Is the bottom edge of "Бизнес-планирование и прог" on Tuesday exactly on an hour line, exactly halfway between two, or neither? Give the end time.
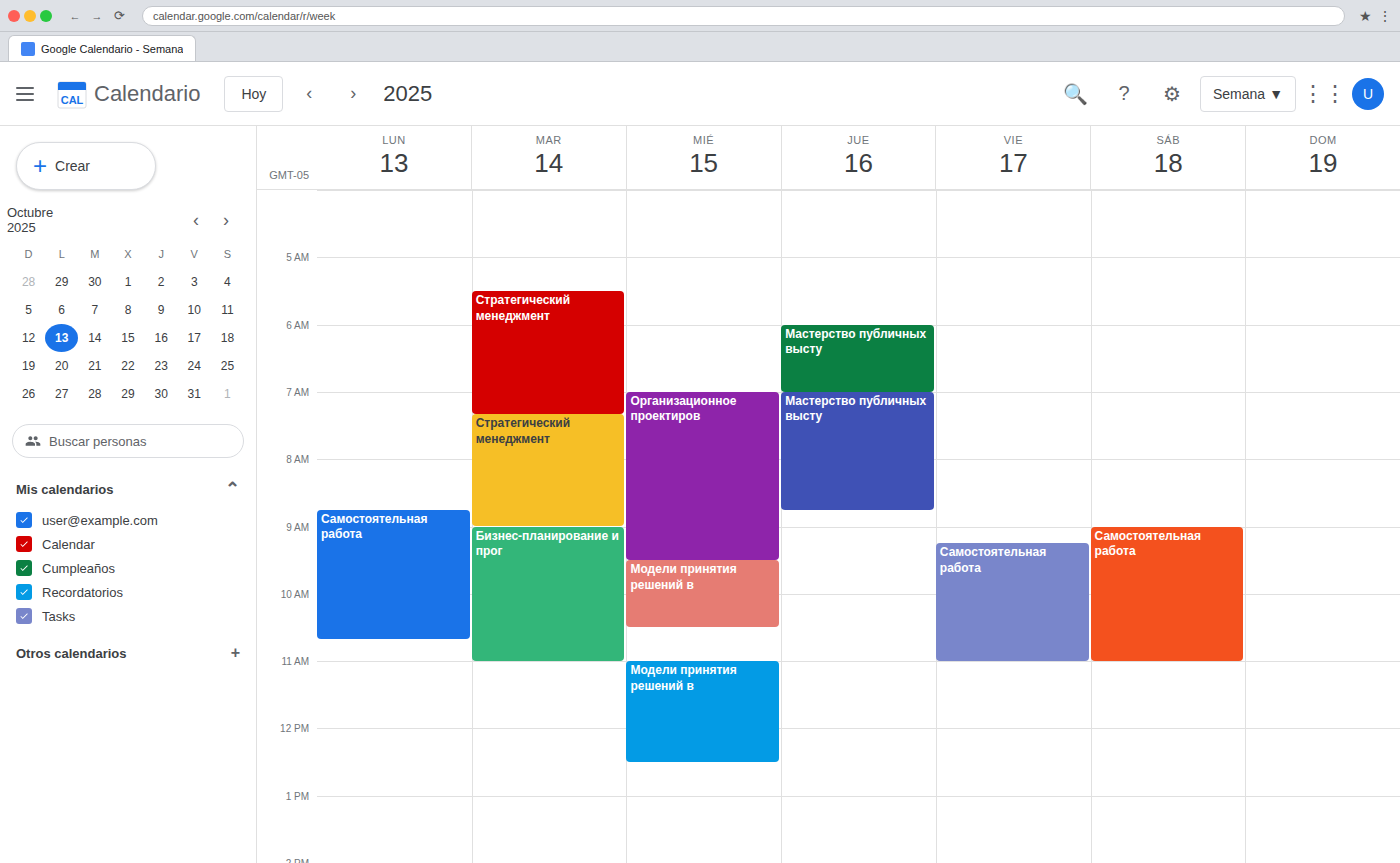
11:00 AM -- exactly on the 11 AM line.